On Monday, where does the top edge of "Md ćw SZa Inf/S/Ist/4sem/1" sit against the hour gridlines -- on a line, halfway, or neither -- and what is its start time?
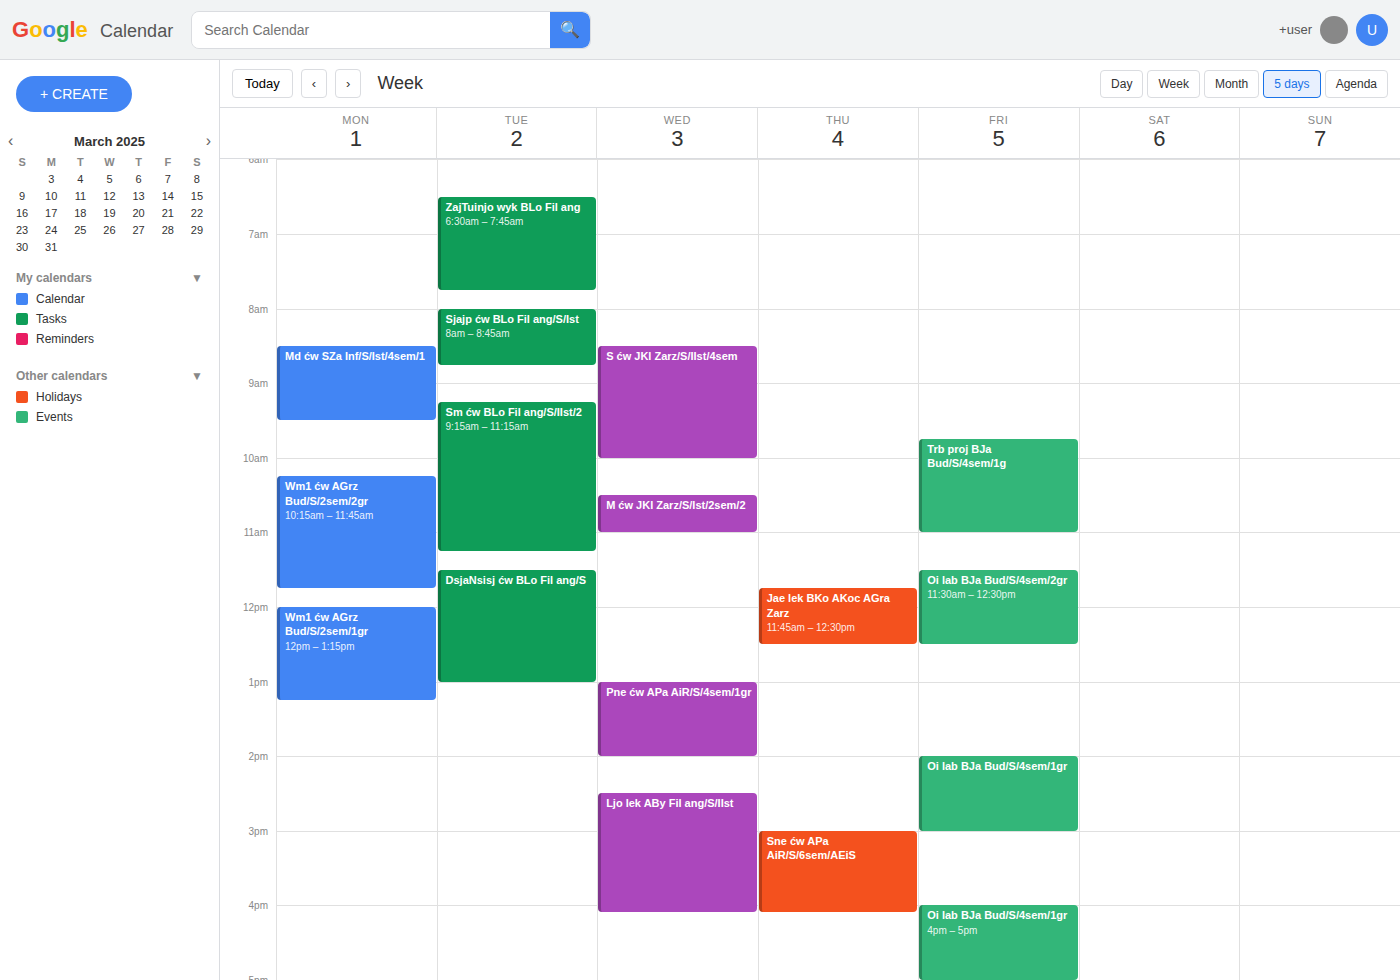
8:30 AM -- halfway between the 8 AM and 9 AM lines.